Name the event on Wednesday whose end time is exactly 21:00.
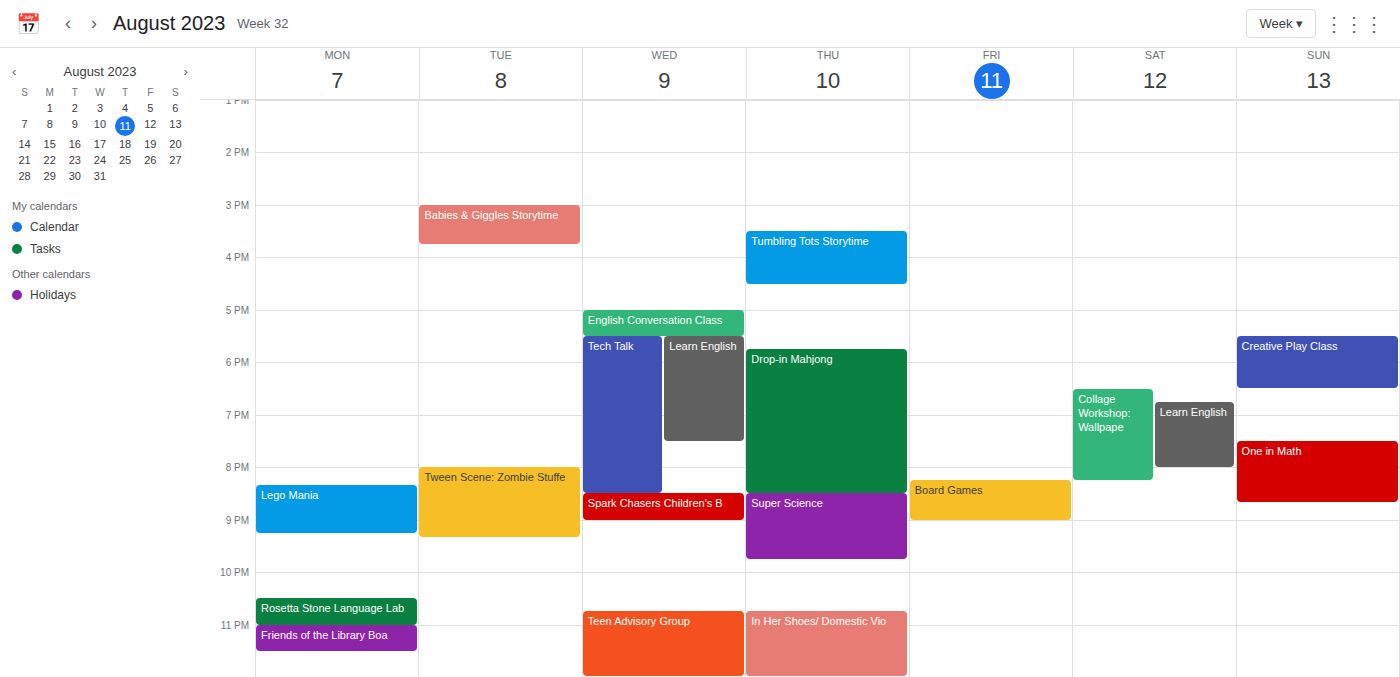
"Spark Chasers Children's B"